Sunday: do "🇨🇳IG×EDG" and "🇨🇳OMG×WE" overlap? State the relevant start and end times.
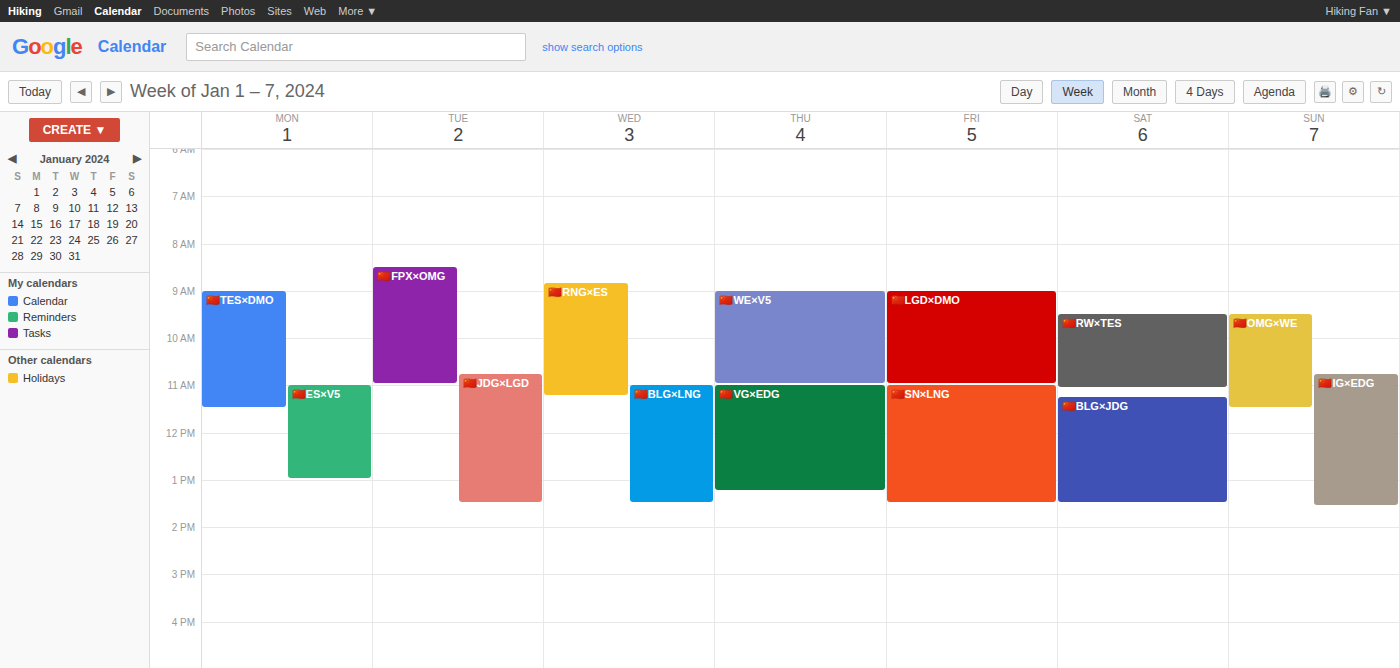
"🇨🇳IG×EDG" starts at 10:45 AM, before "🇨🇳OMG×WE" ends at 11:30 AM -- they overlap.